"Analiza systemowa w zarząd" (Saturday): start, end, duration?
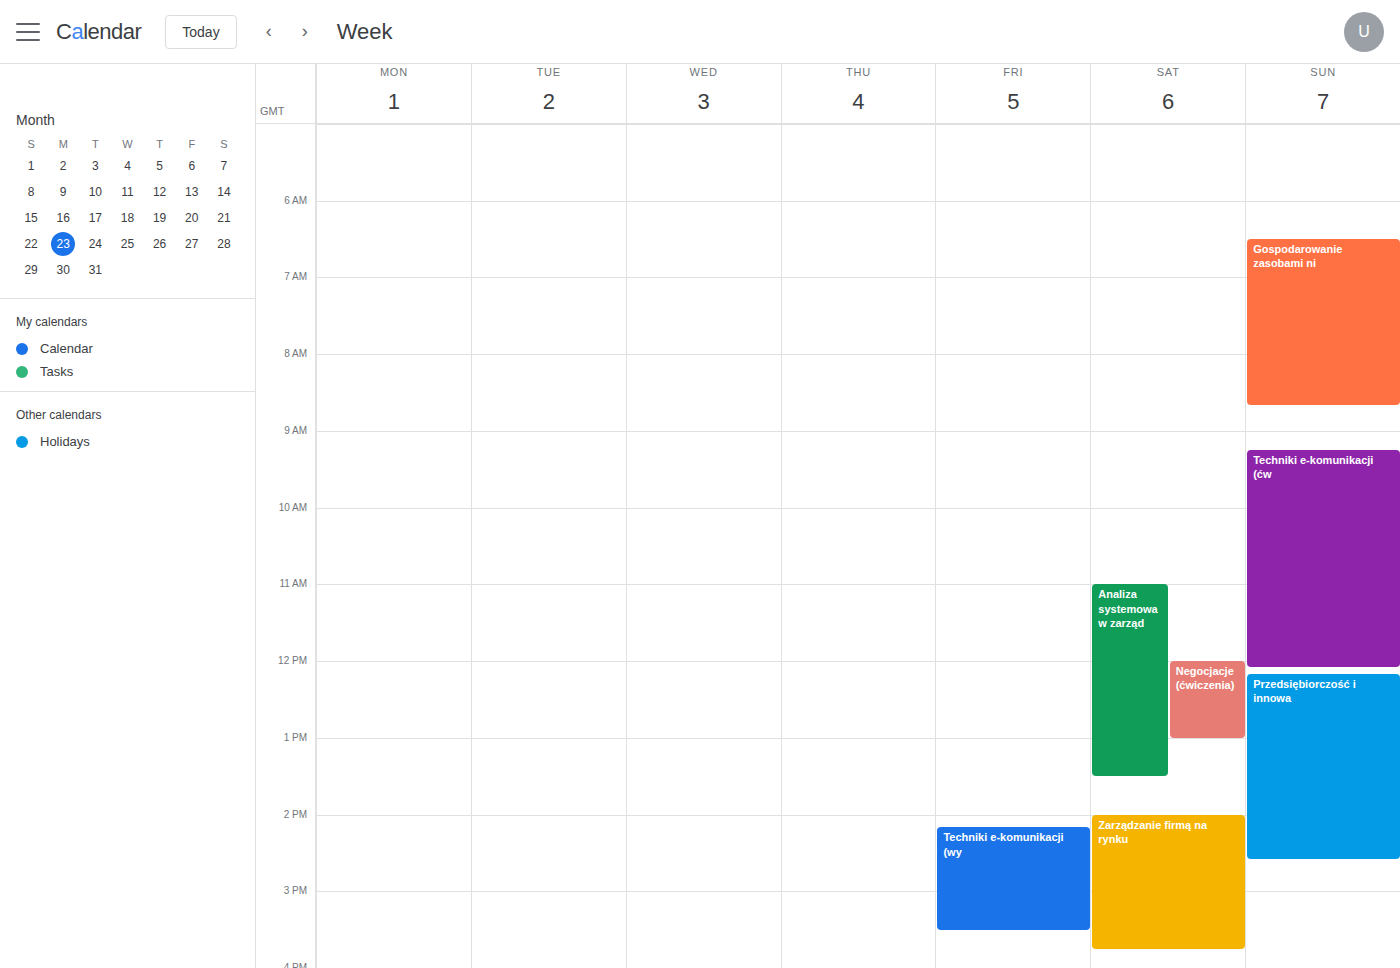
11:00 AM to 1:30 PM, 2 hours 30 minutes